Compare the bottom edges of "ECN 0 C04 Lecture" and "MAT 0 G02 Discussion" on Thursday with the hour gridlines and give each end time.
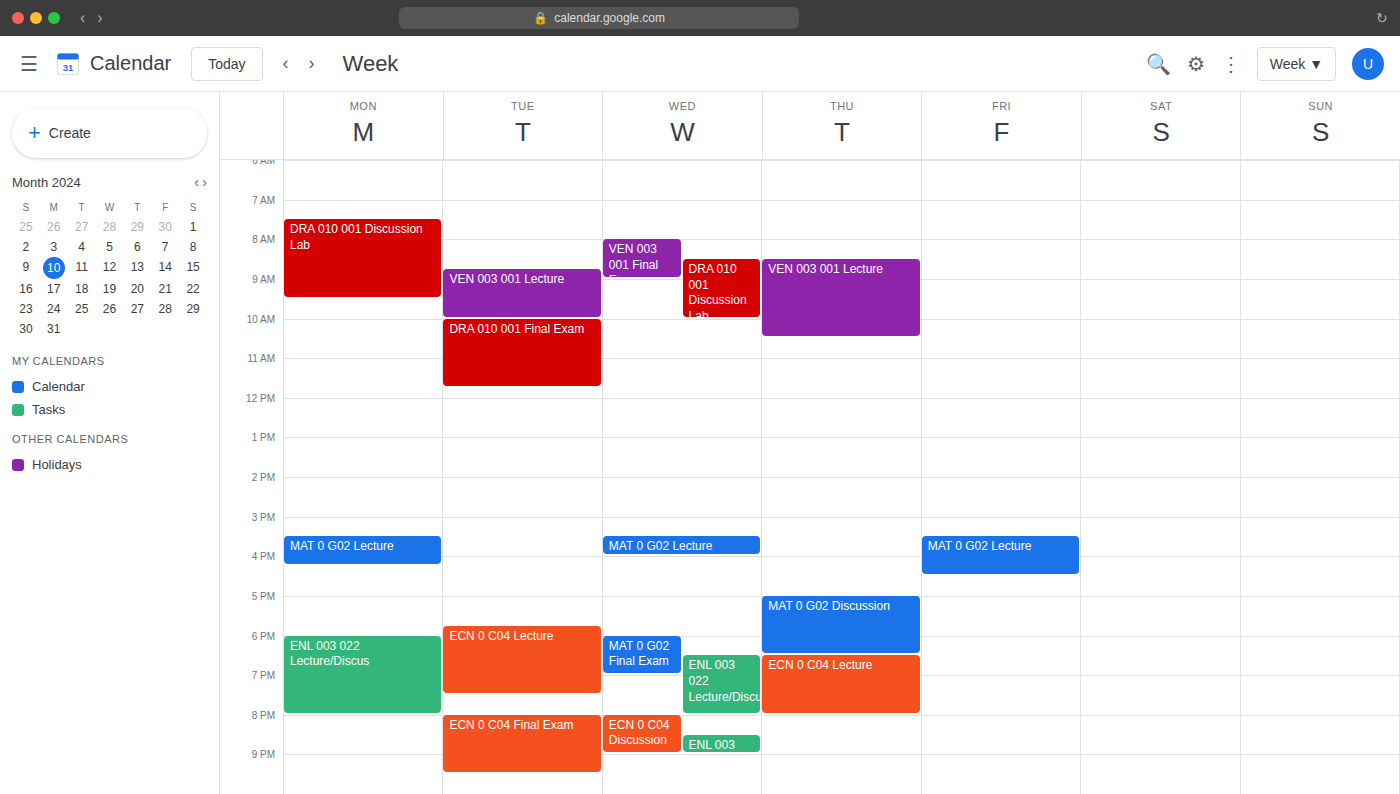
"ECN 0 C04 Lecture": 8:00 PM, exactly on the 8 PM line. "MAT 0 G02 Discussion": 6:30 PM, halfway between the 6 PM and 7 PM lines.